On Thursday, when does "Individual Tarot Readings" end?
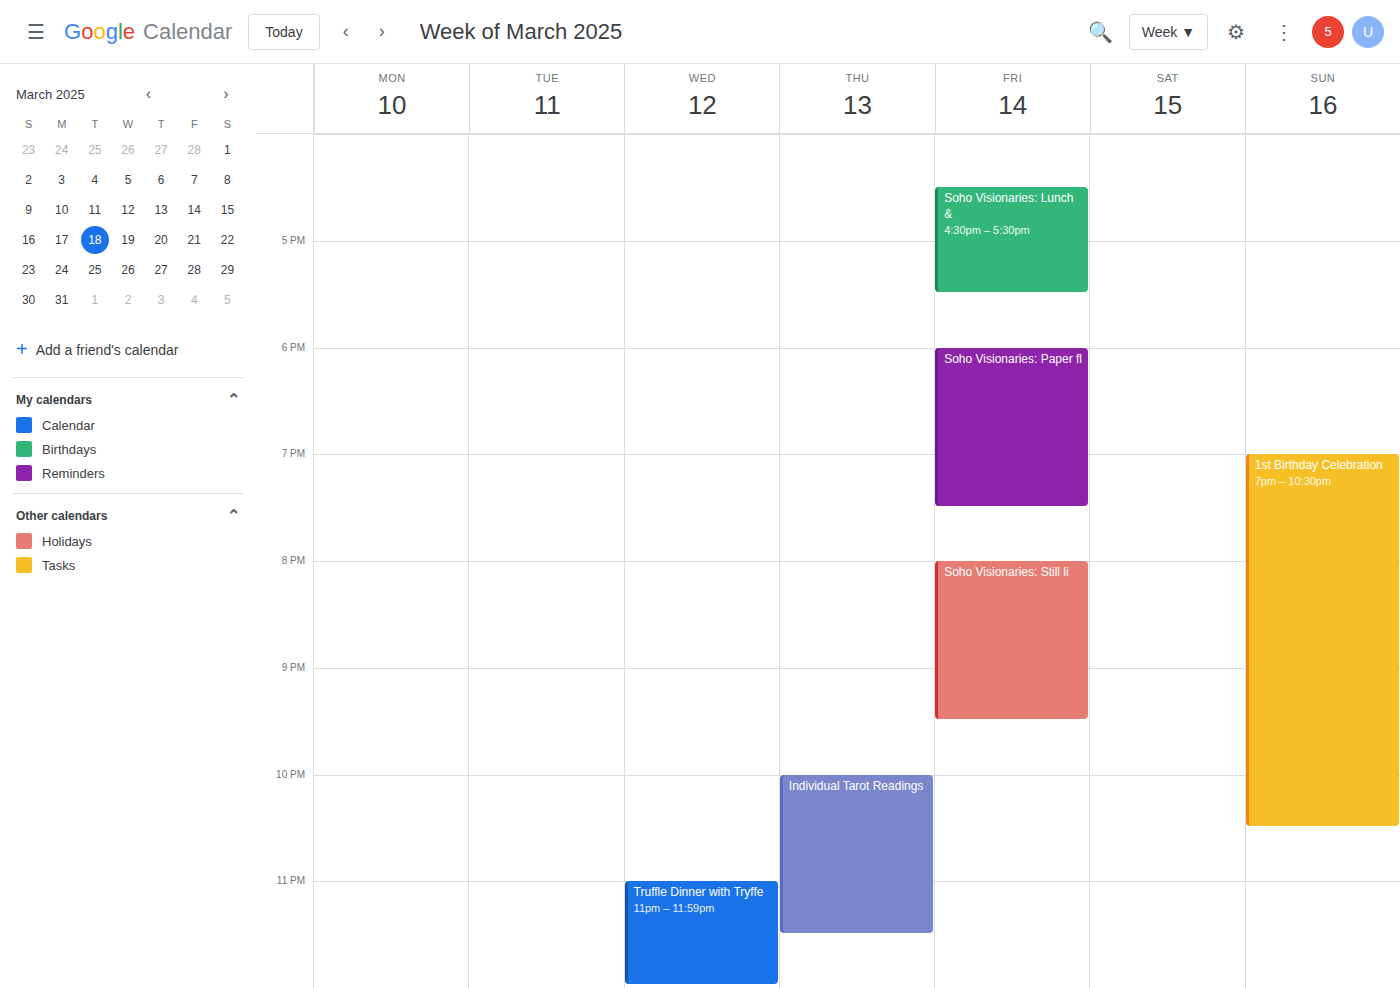
11:30 PM